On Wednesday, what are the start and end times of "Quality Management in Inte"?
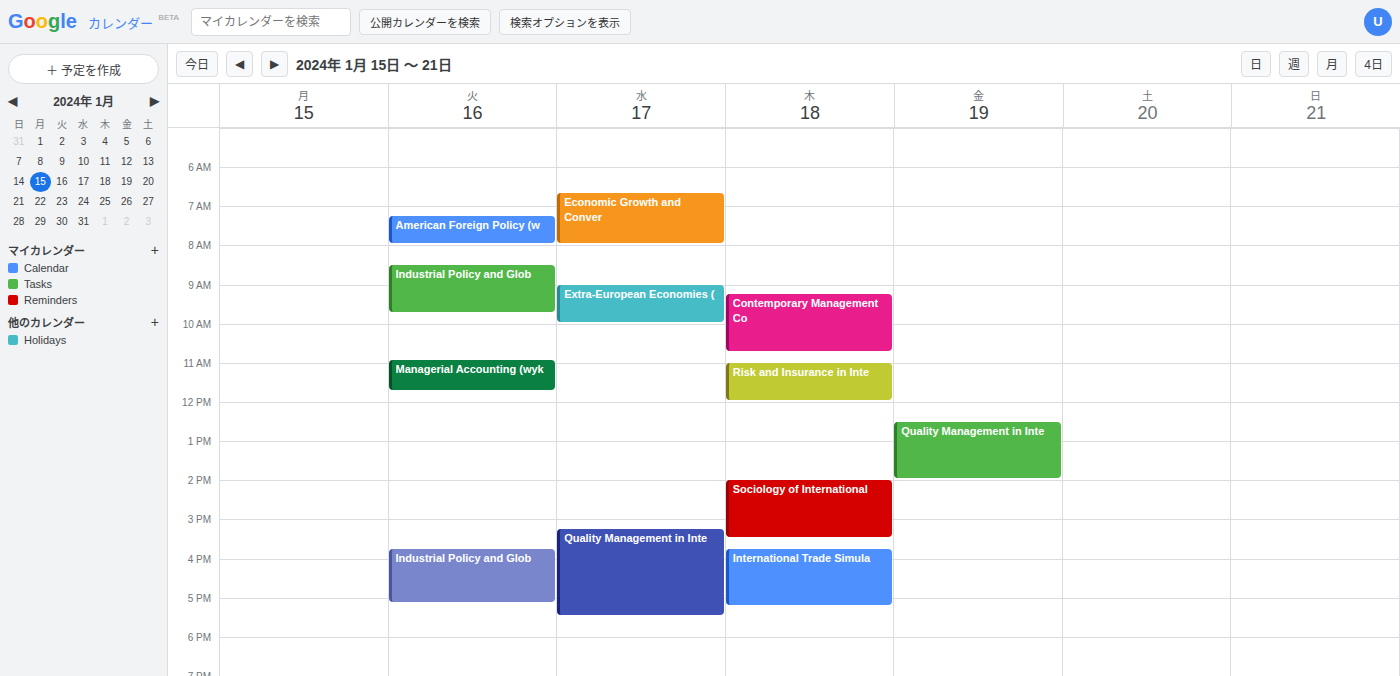
15:15 to 17:30